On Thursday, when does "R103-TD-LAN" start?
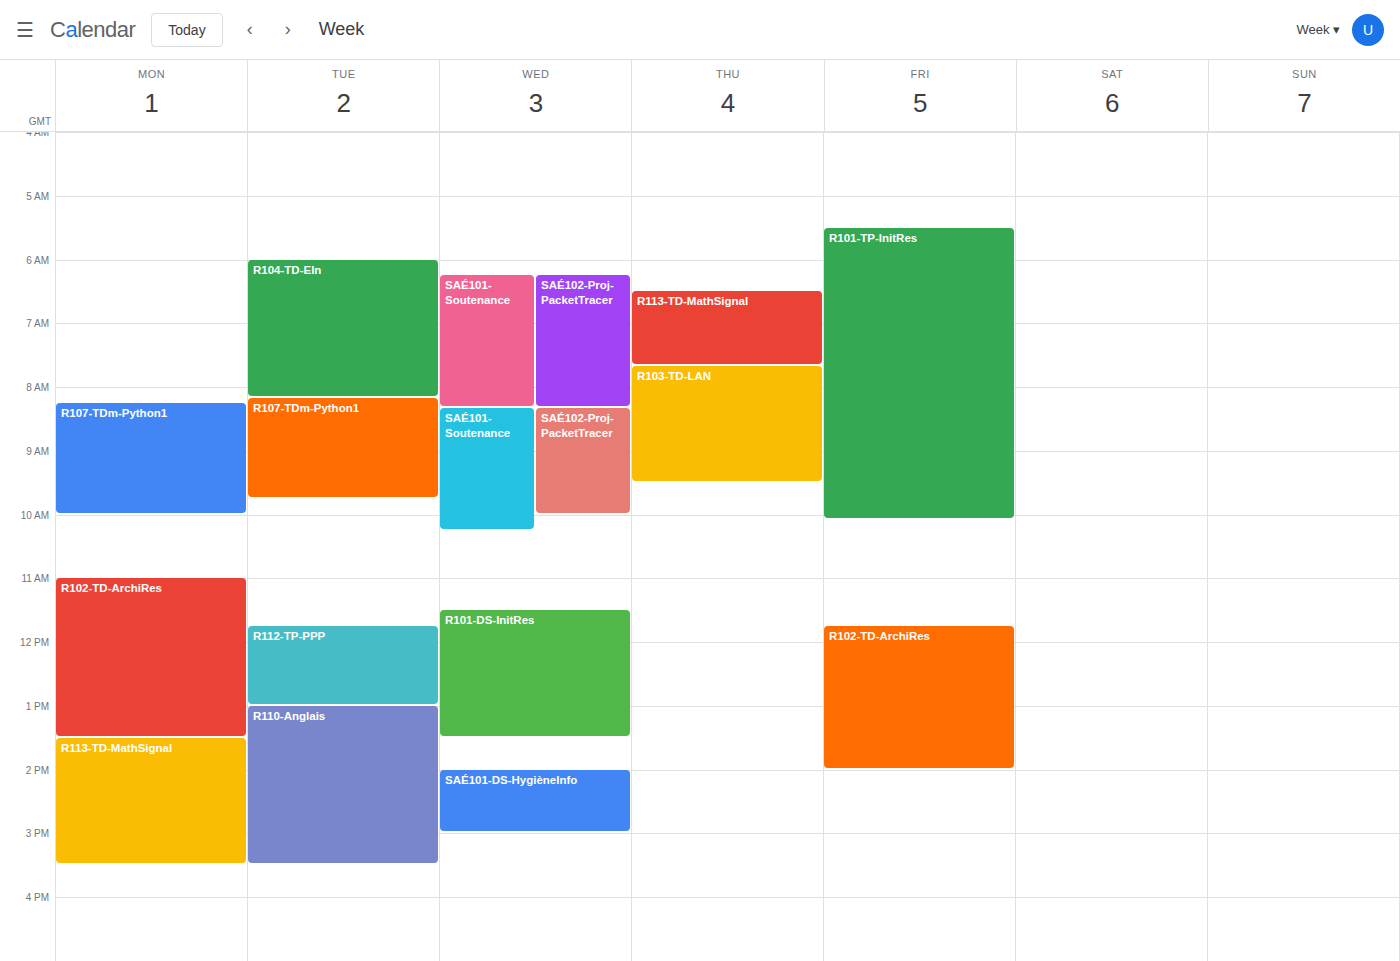
7:40 AM